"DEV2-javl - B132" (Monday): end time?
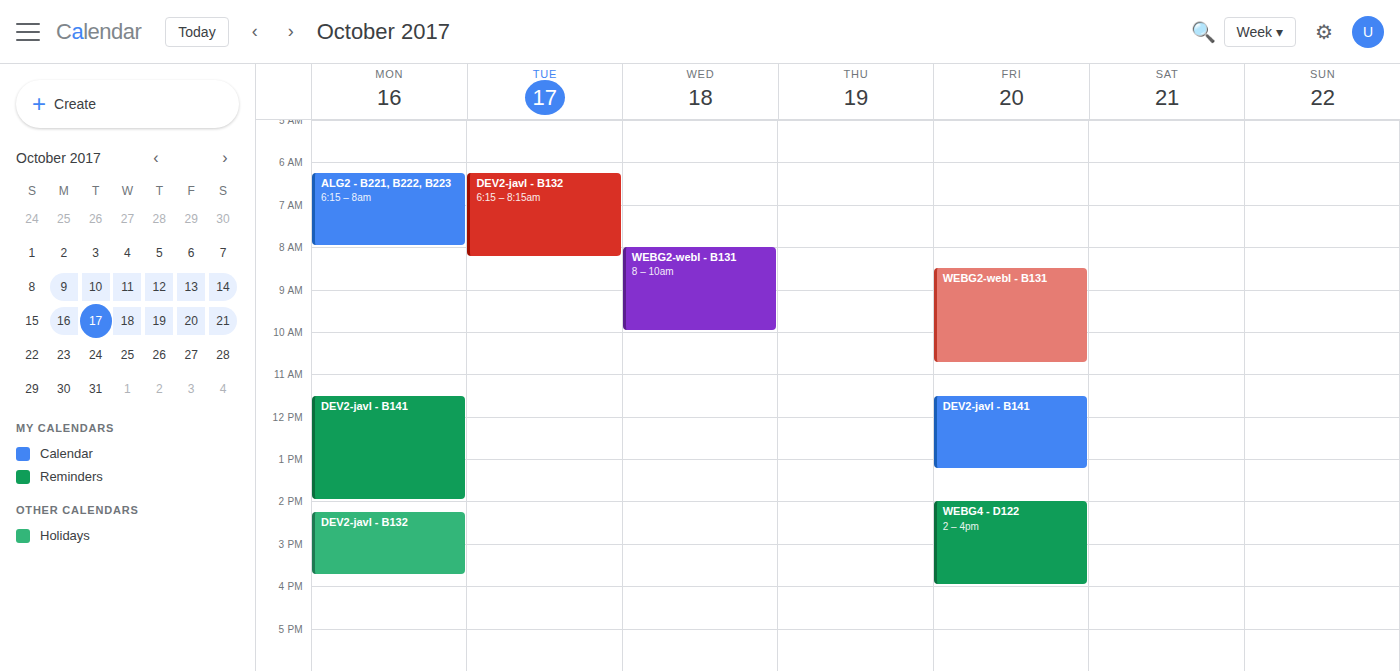
3:45 PM